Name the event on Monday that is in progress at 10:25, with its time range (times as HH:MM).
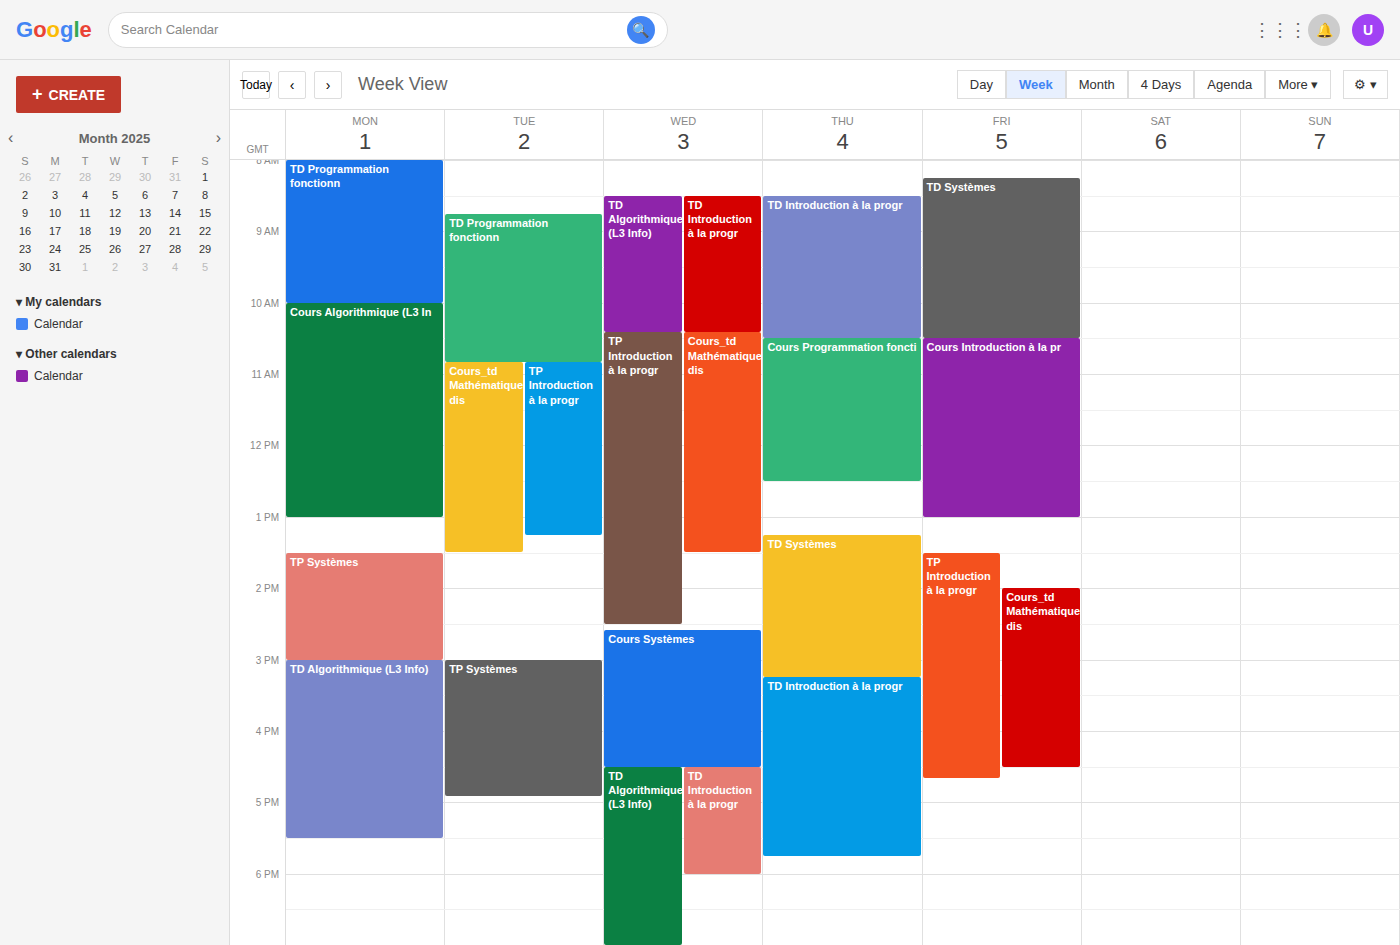
"Cours Algorithmique (L3 In", 10:00 to 13:00